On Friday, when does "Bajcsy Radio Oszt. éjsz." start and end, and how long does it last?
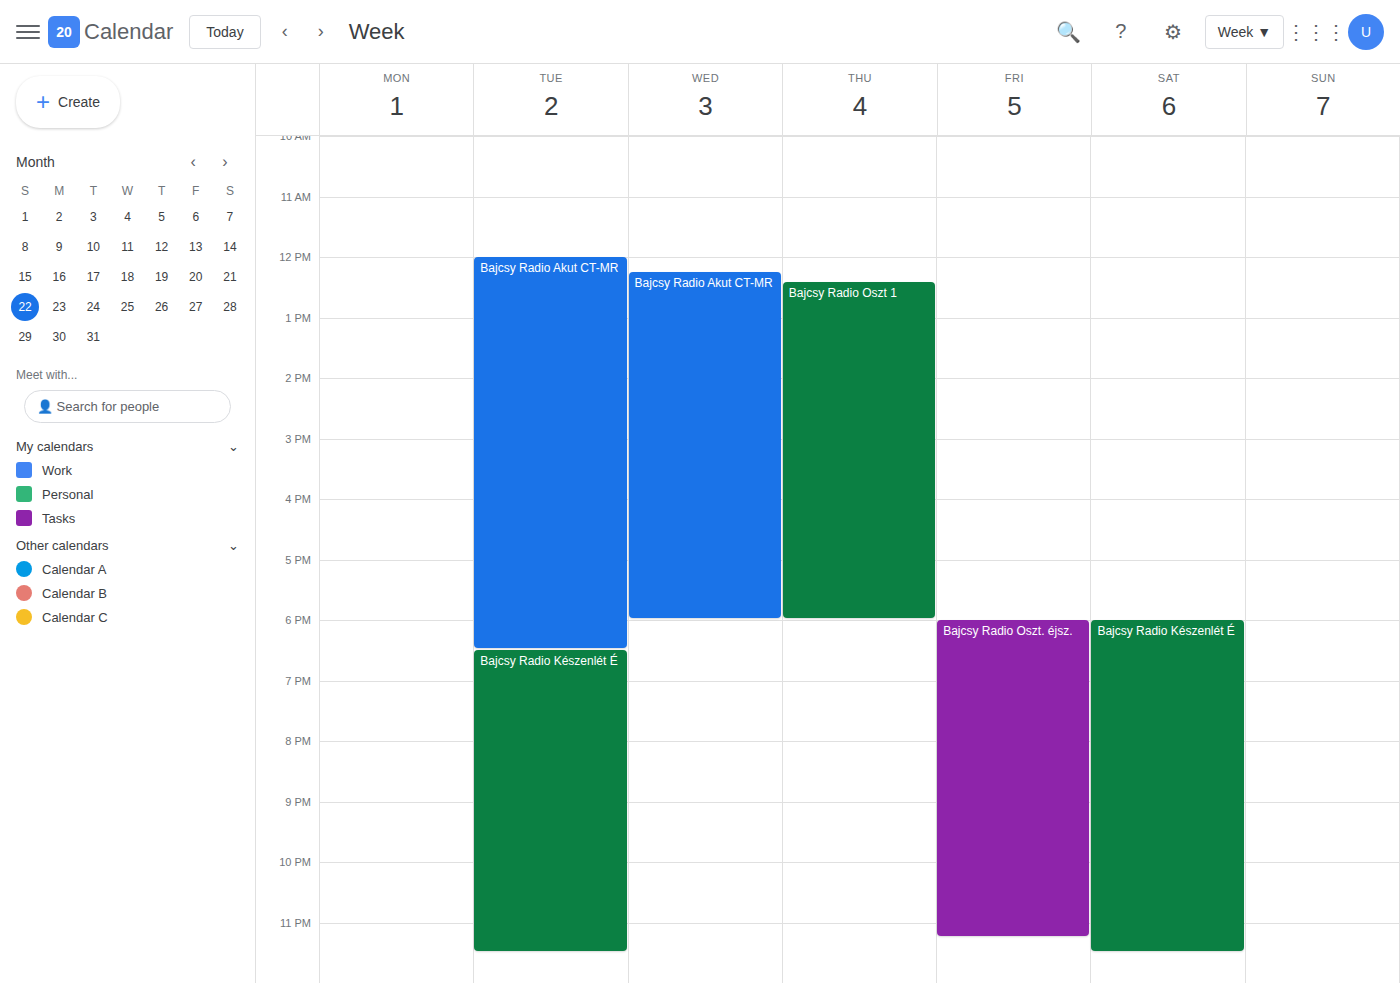
6:00 PM to 11:15 PM, 5 hours 15 minutes